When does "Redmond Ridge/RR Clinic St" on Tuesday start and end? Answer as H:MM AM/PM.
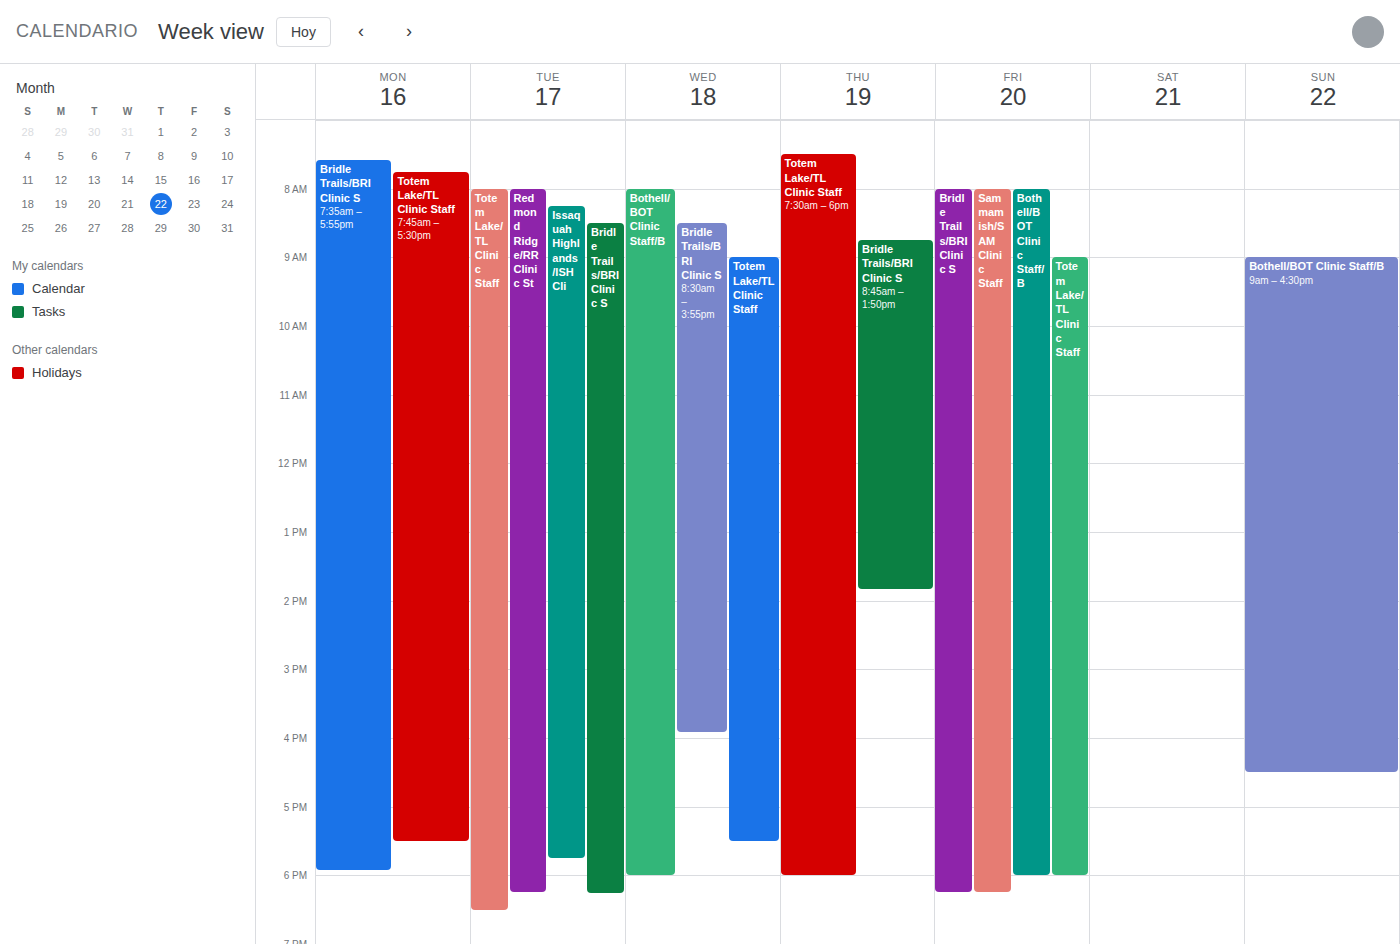
8:00 AM to 6:15 PM